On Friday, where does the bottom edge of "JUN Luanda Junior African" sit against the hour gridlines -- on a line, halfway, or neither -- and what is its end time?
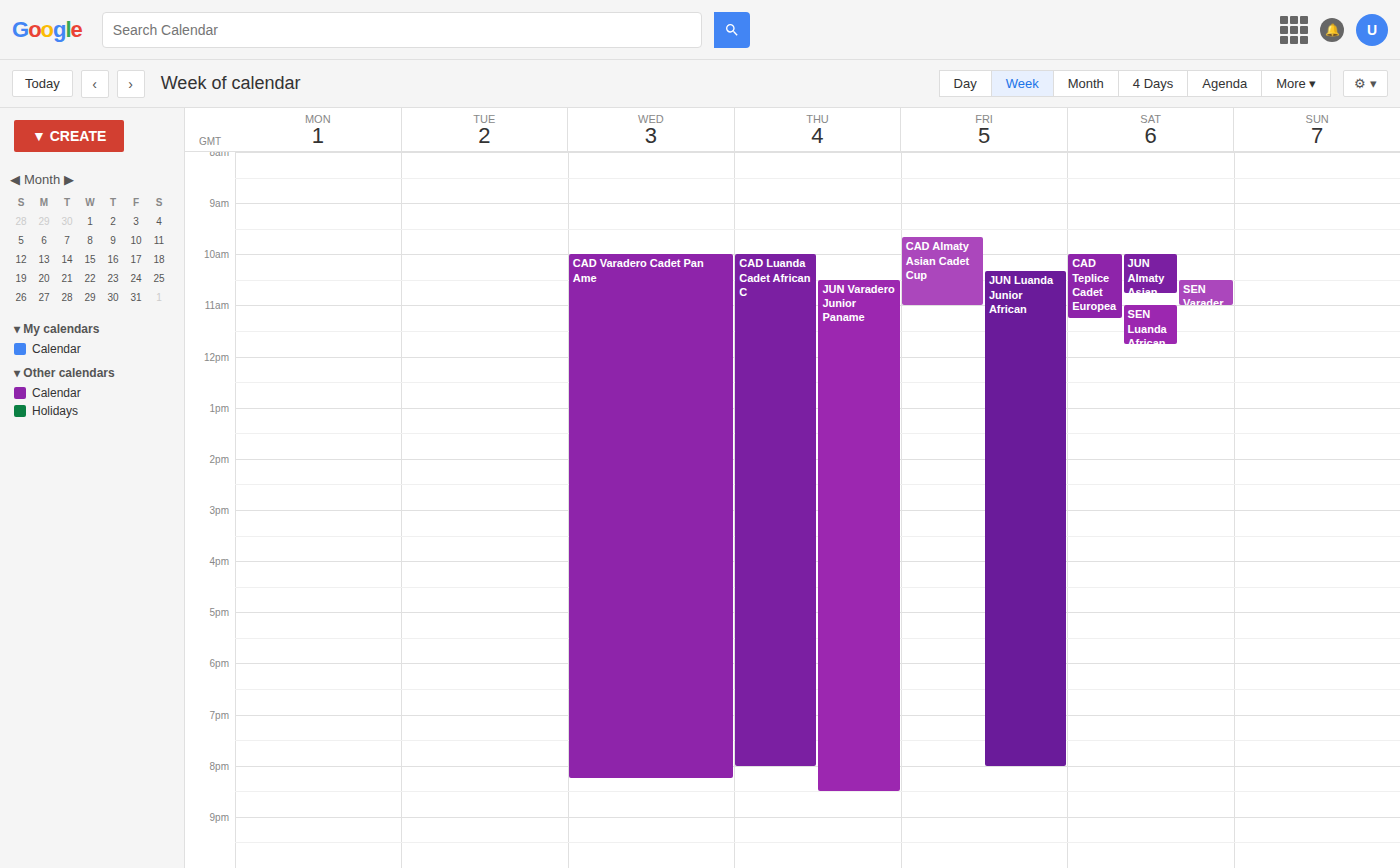
20:00 -- exactly on the 20:00 line.